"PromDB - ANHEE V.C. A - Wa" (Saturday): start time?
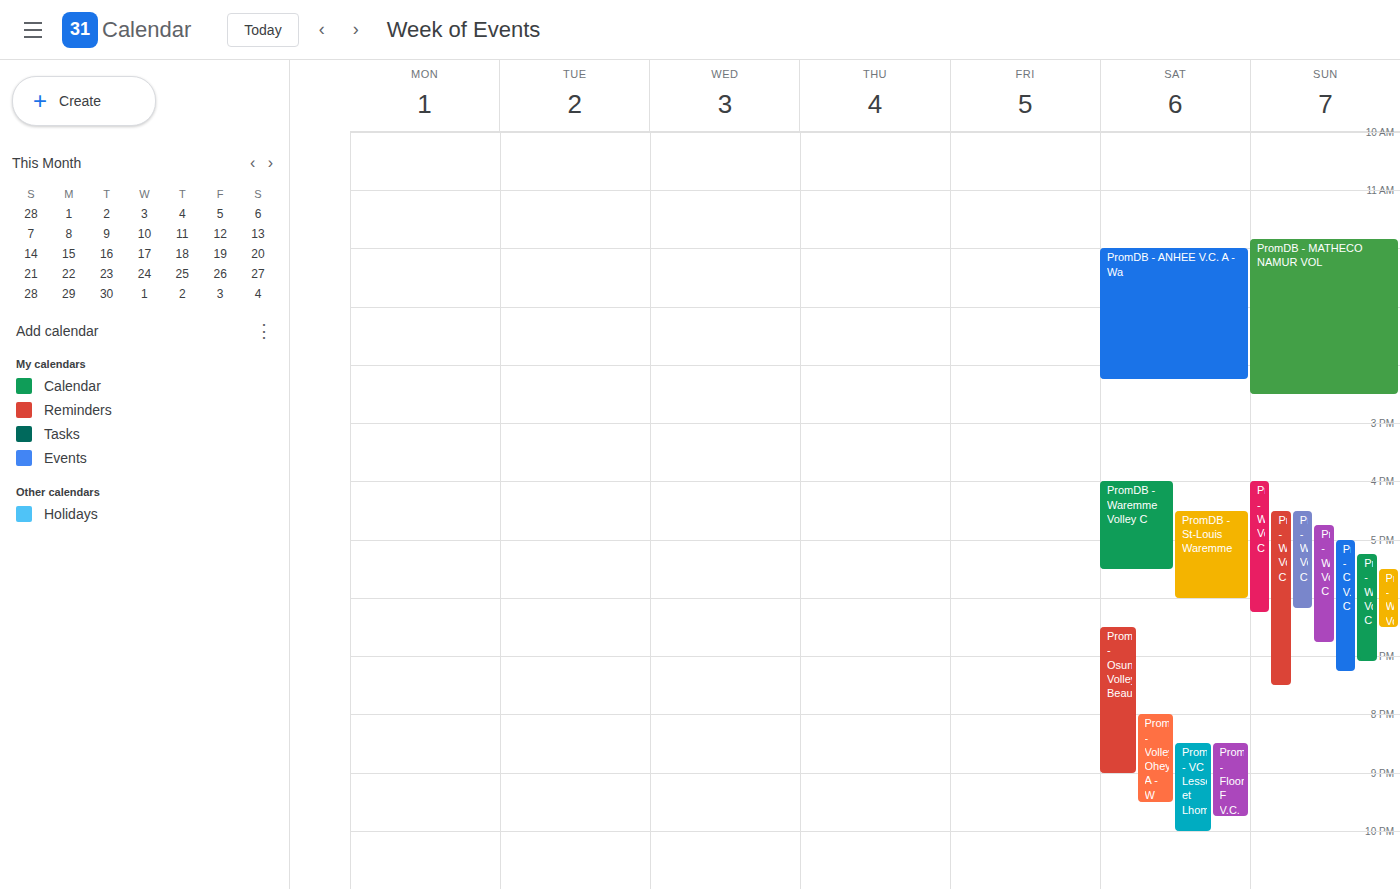
12:00 PM